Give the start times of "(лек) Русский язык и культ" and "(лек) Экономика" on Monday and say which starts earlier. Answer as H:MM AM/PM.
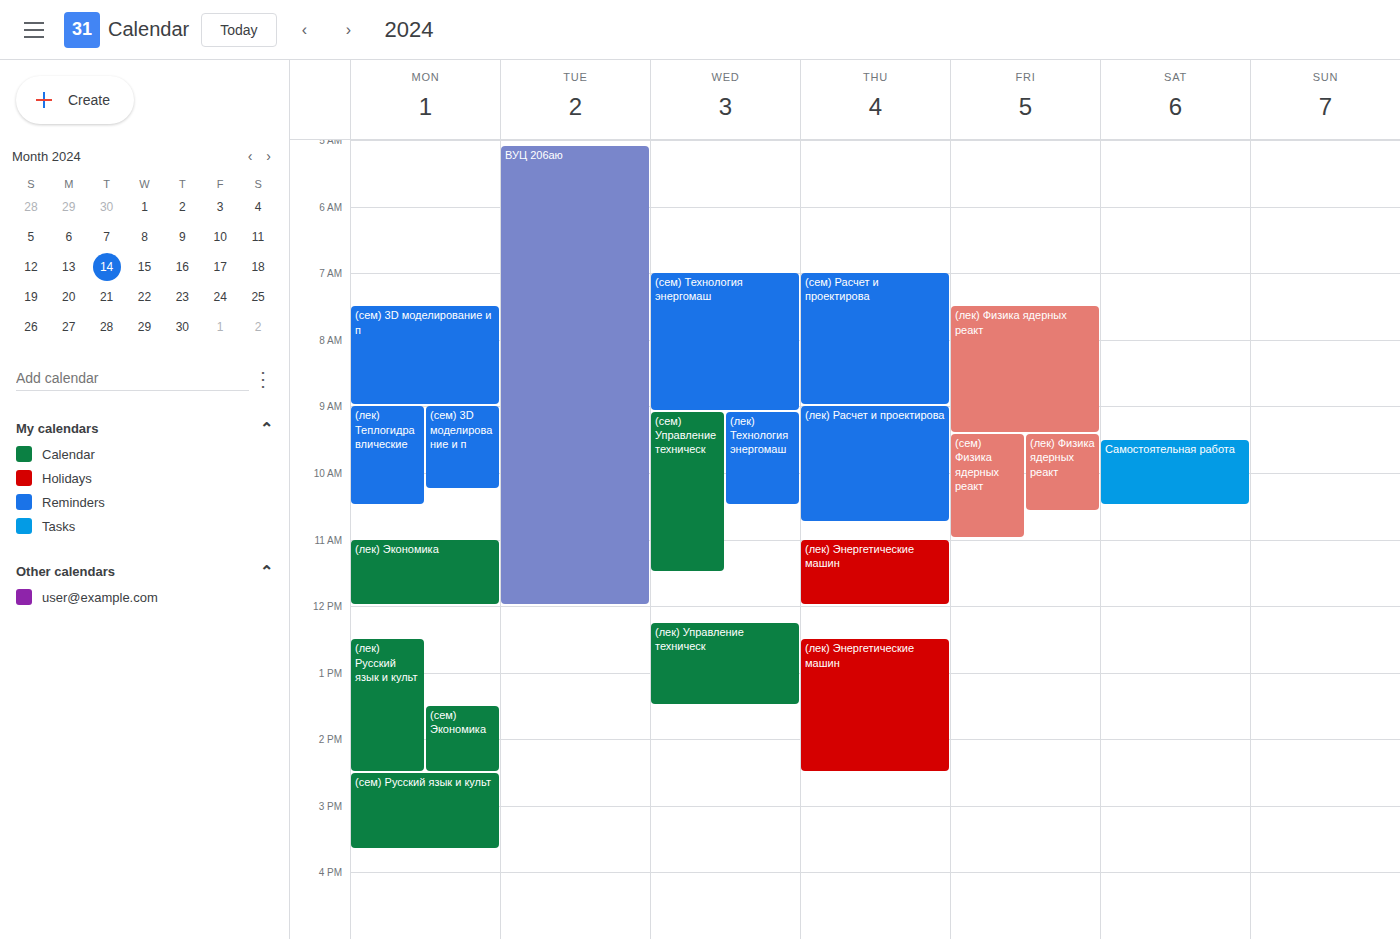
"(лек) Экономика" 11:00 AM; "(лек) Русский язык и культ" 12:30 PM.